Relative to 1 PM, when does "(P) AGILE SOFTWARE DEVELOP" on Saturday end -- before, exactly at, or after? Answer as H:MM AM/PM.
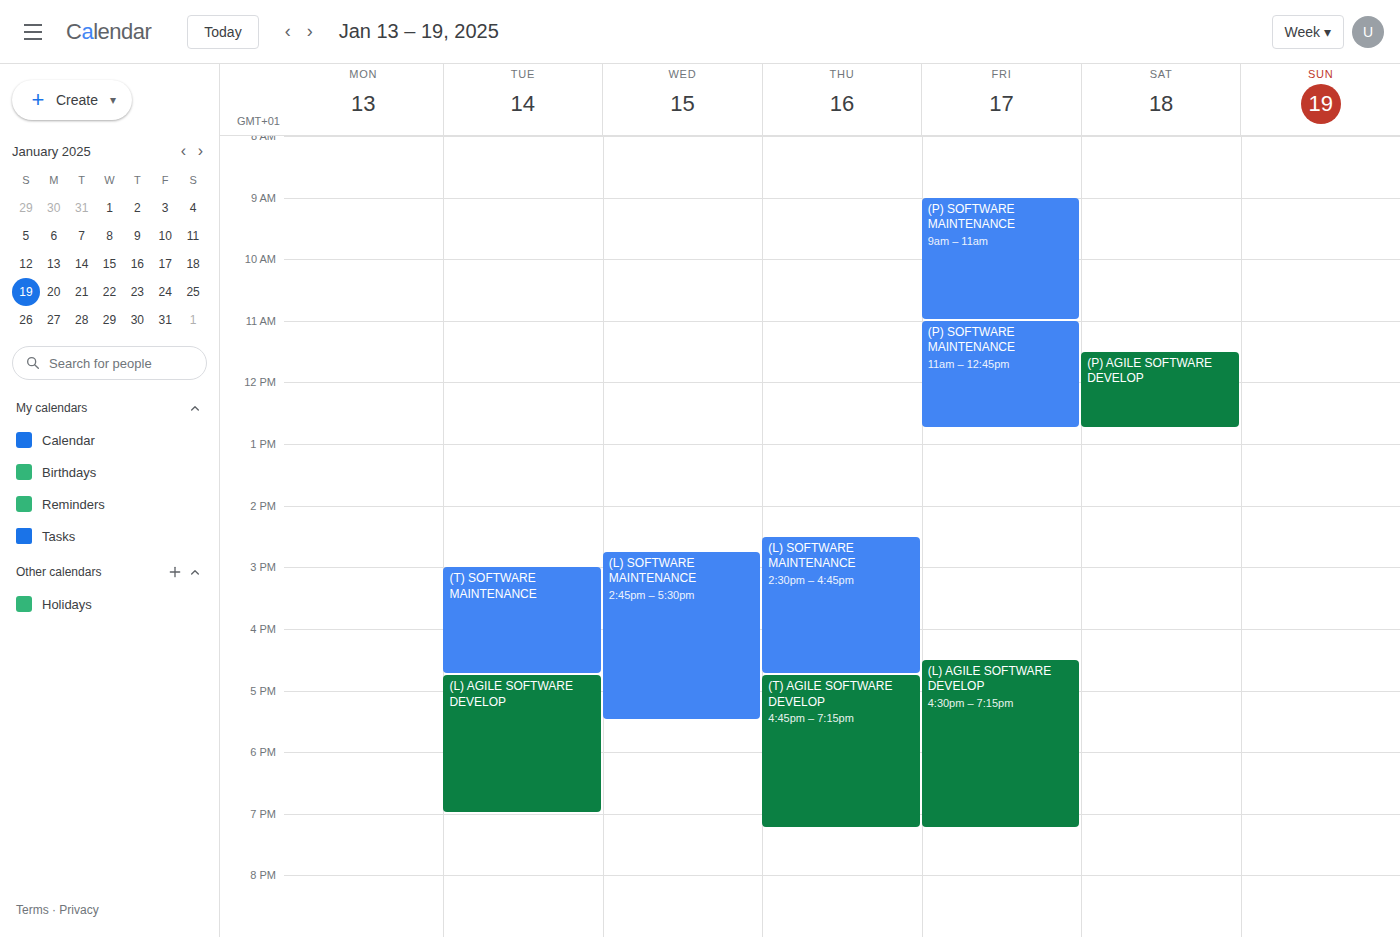
12:45 PM -- before 1 PM, 15 minutes above the 1 PM line.